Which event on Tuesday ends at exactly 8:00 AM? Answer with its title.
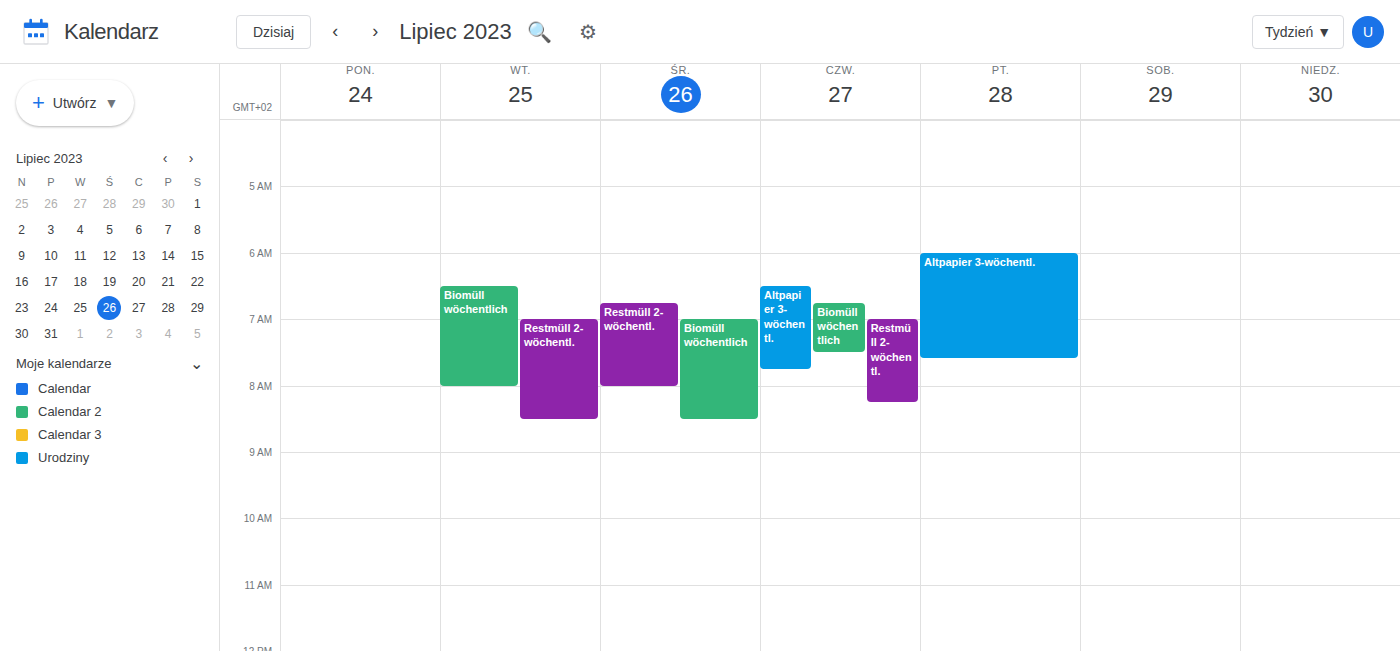
"Biomüll wöchentlich"